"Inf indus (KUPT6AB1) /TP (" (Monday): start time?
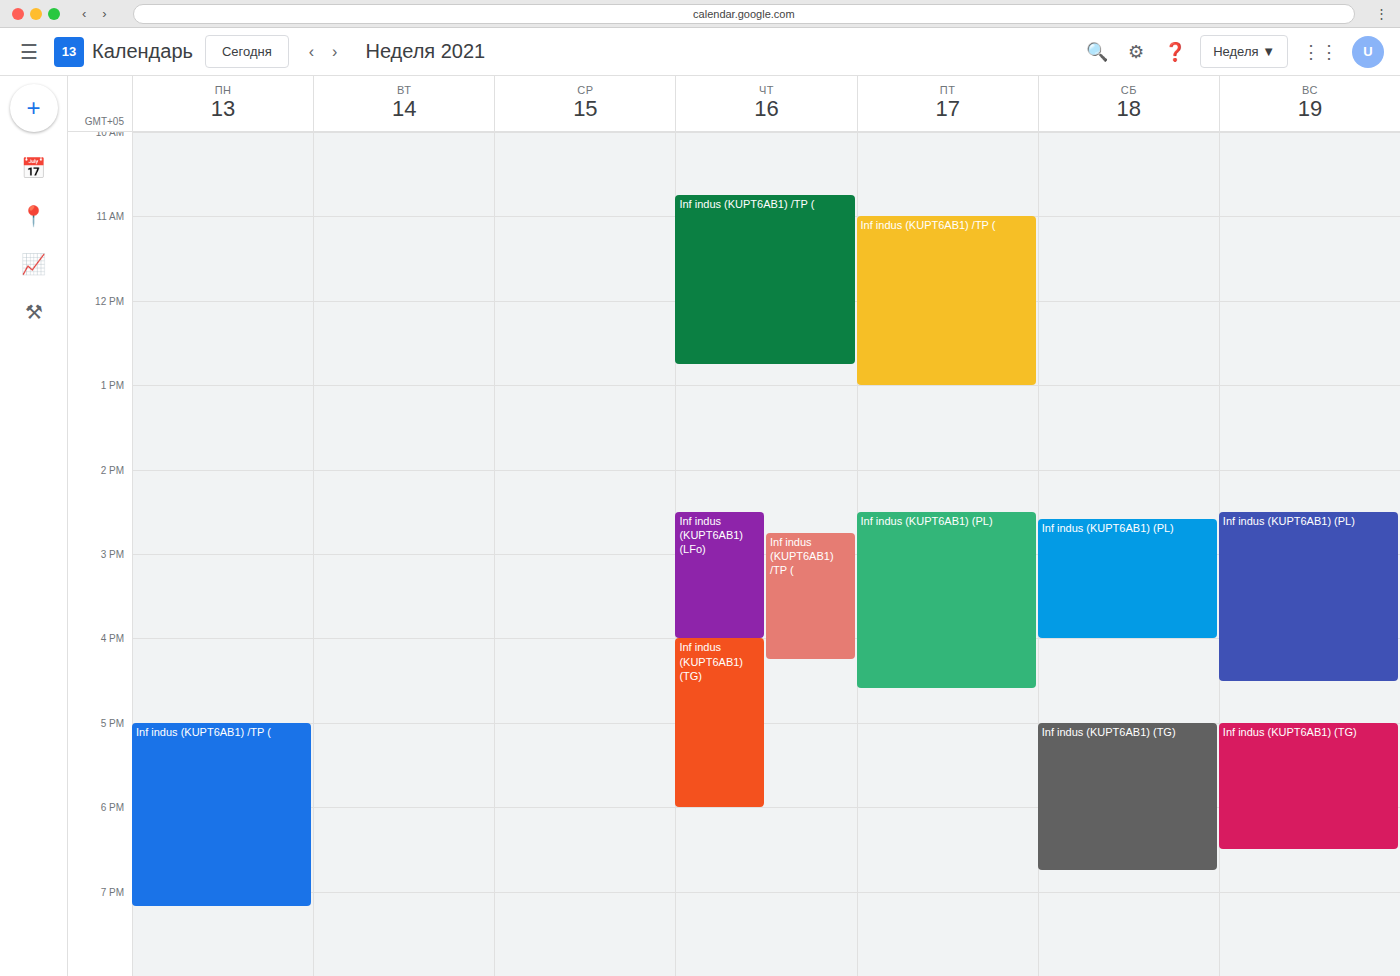
5:00 PM